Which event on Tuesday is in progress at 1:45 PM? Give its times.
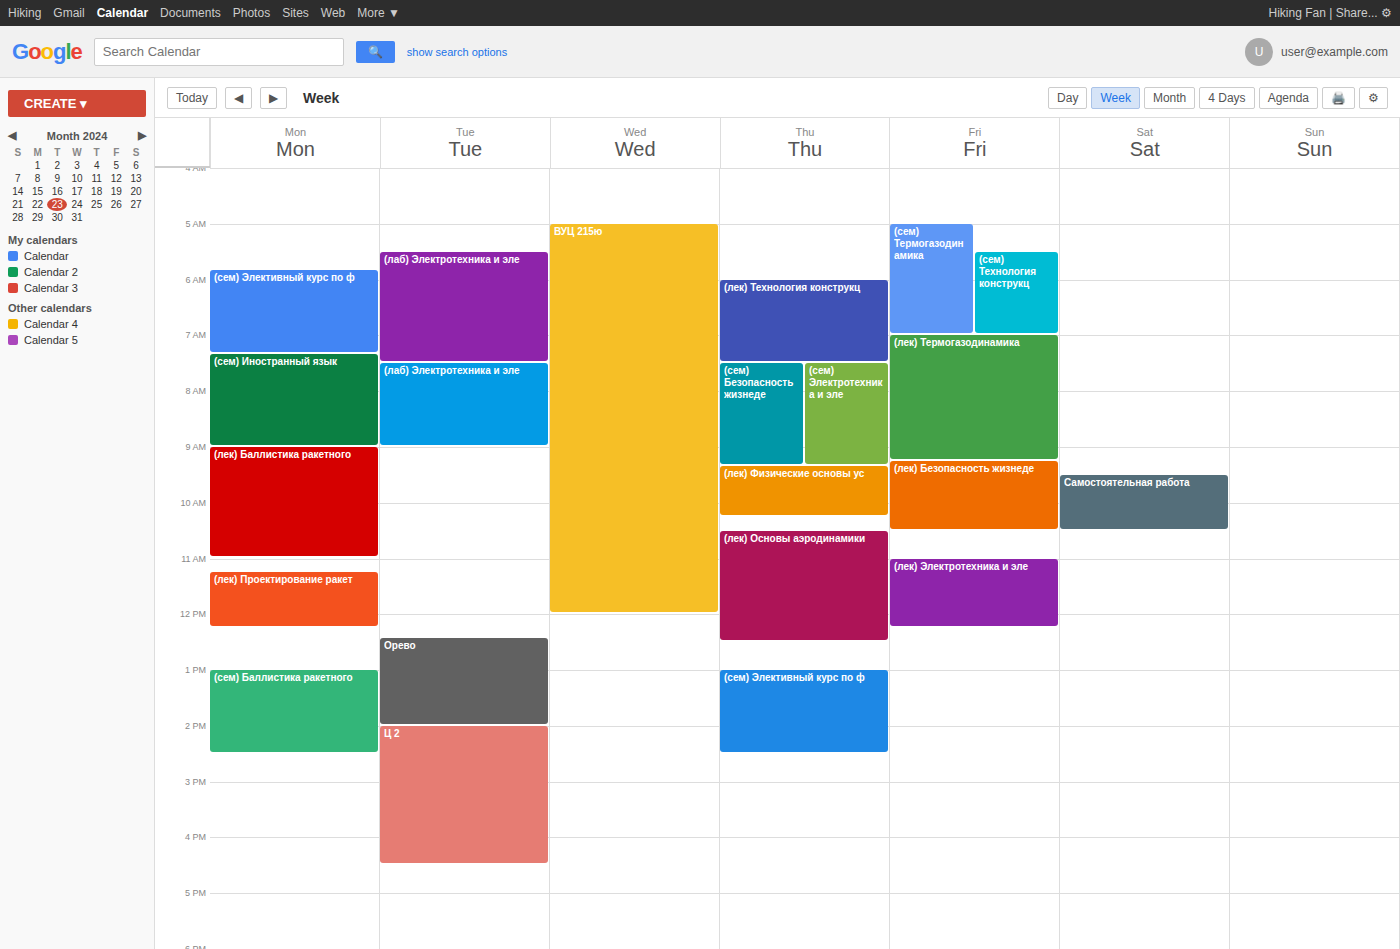
"Орево", 12:25 PM to 2:00 PM